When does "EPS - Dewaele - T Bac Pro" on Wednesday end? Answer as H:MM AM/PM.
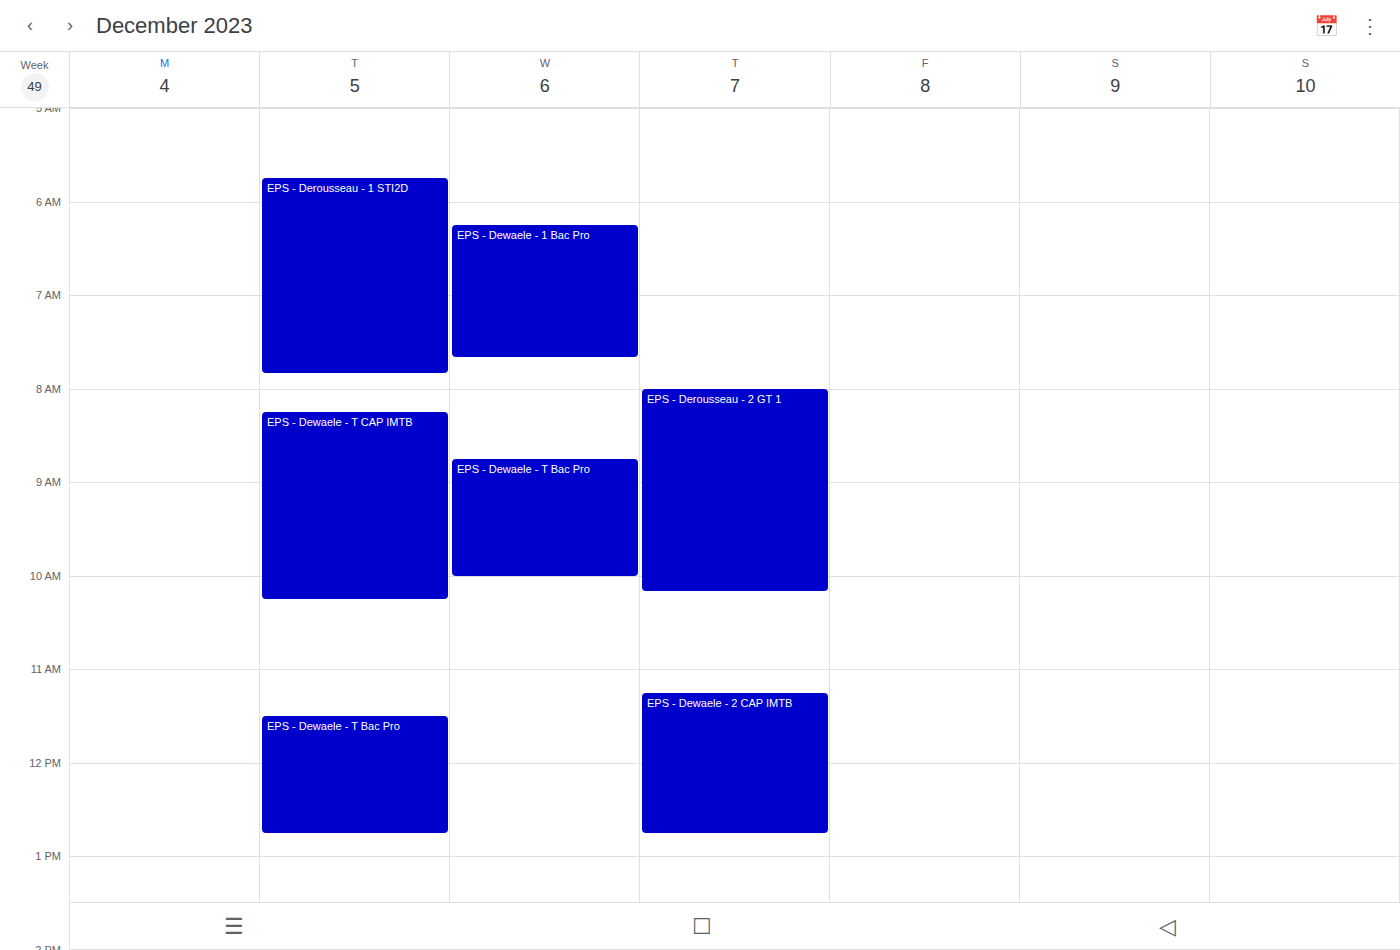
10:00 AM